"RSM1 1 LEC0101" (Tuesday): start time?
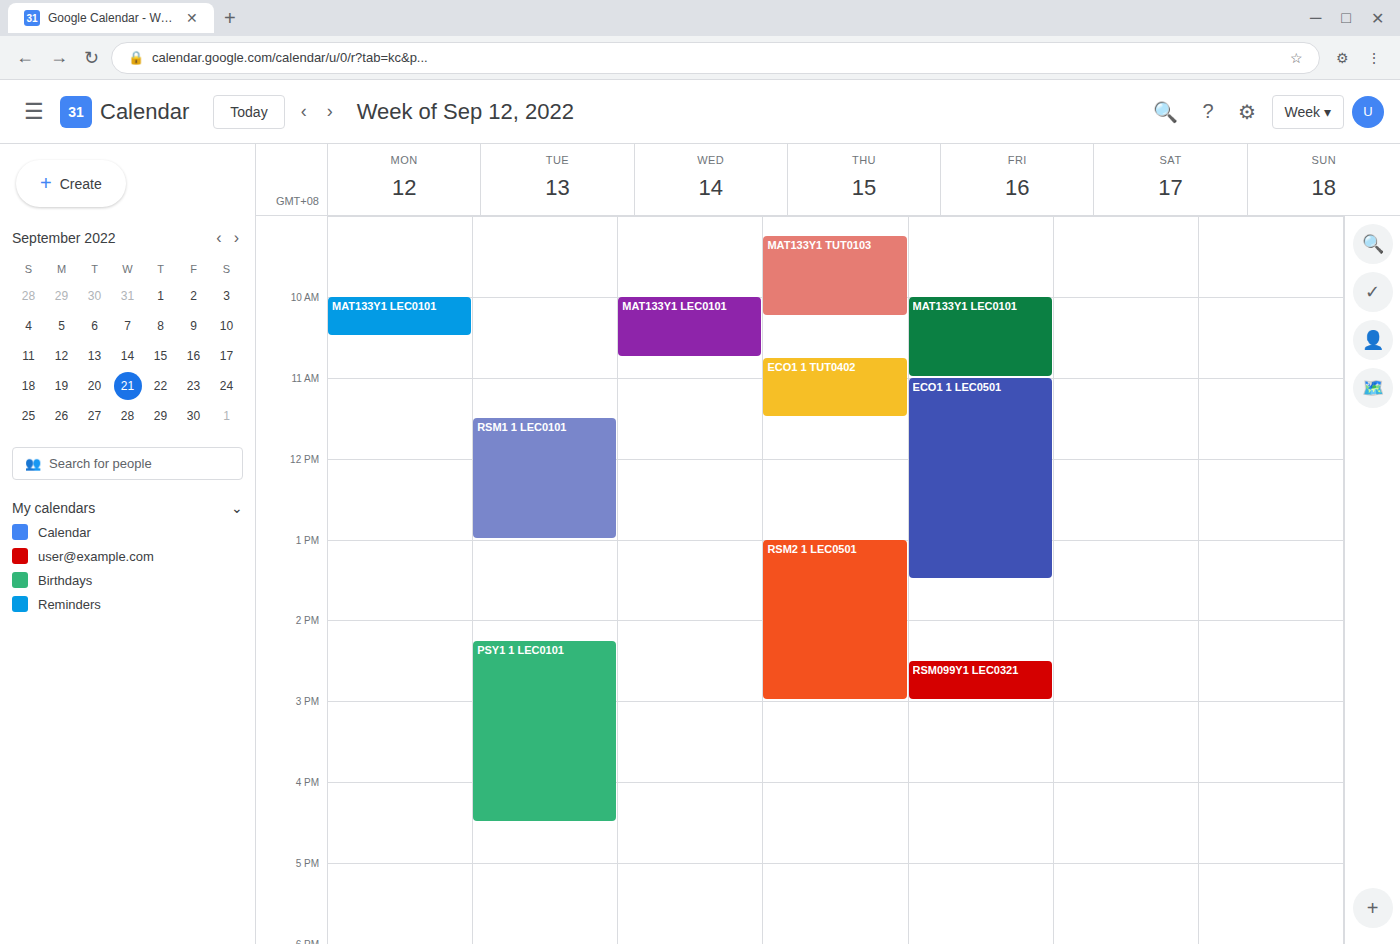
11:30 AM